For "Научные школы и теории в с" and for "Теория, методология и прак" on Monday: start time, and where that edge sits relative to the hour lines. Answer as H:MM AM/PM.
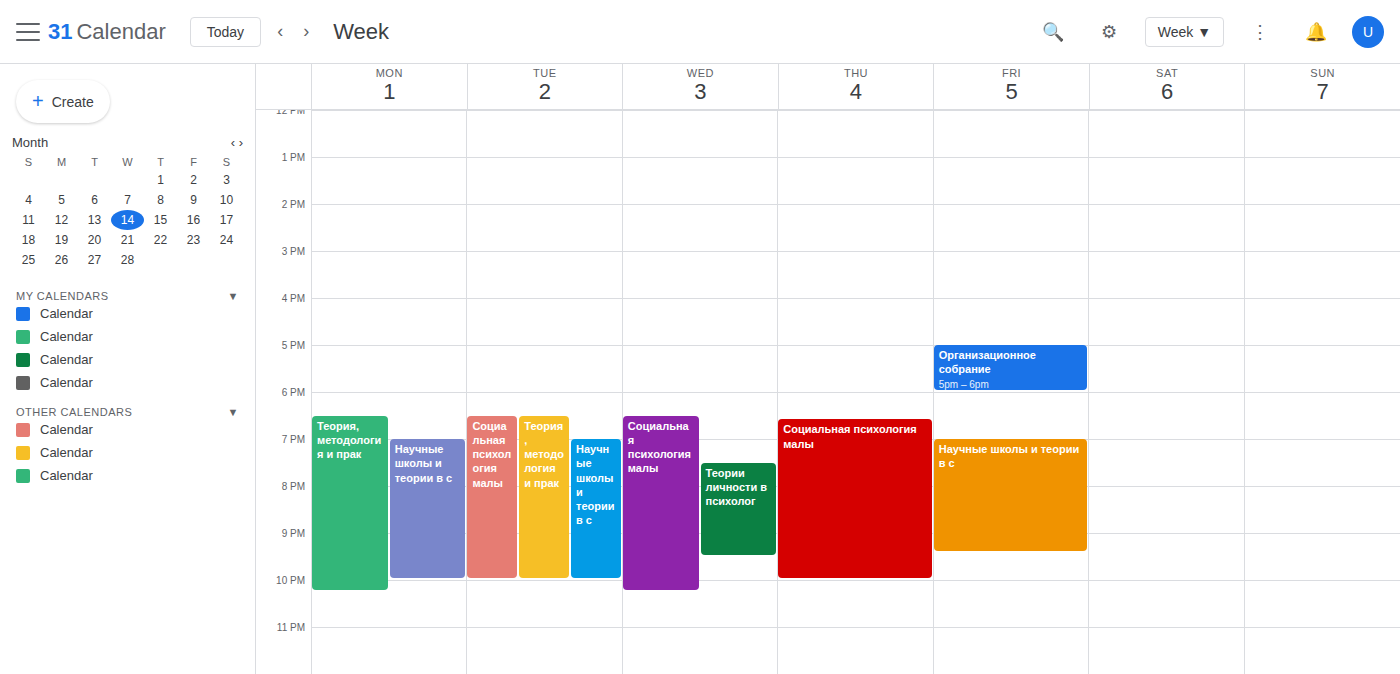
"Научные школы и теории в с": 7:00 PM, exactly on the 7 PM line. "Теория, методология и прак": 6:30 PM, halfway between the 6 PM and 7 PM lines.